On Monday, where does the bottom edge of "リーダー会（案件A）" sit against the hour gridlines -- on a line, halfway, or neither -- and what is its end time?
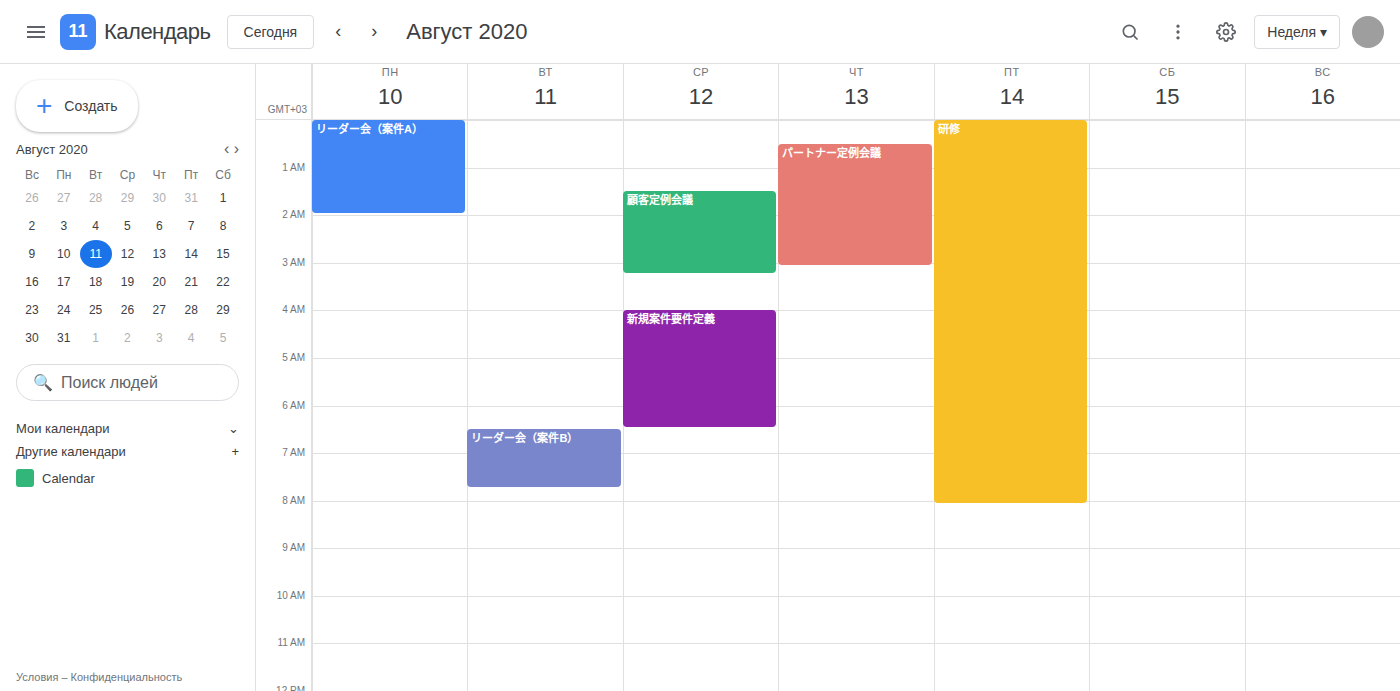
2:00 AM -- exactly on the 2 AM line.